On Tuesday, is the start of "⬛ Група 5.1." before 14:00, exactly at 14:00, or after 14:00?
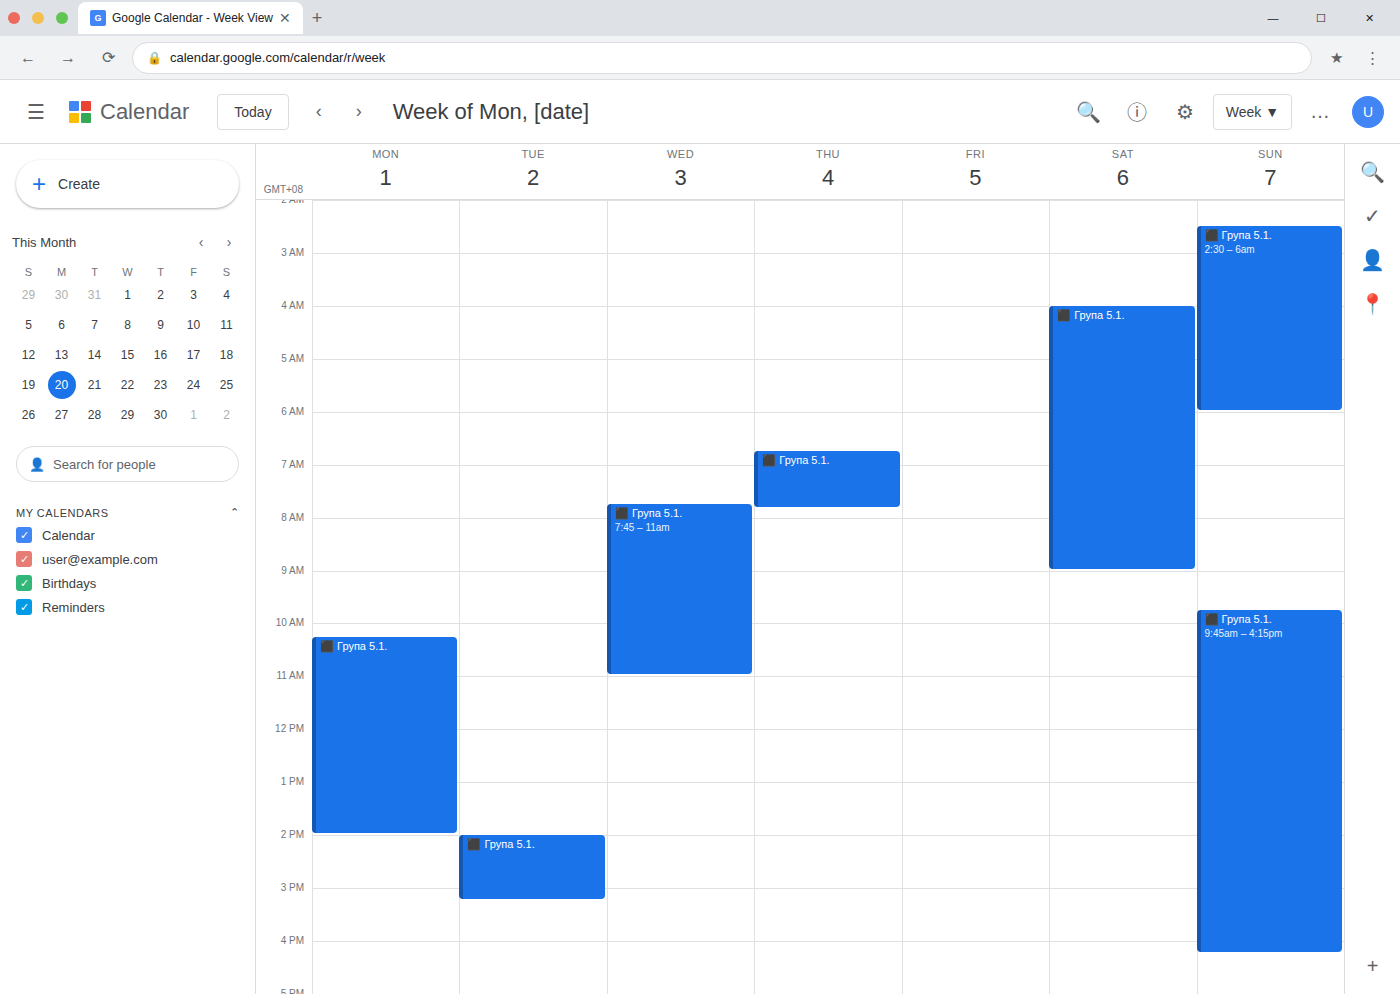
14:00 -- exactly at 14:00, on the 14:00 line.